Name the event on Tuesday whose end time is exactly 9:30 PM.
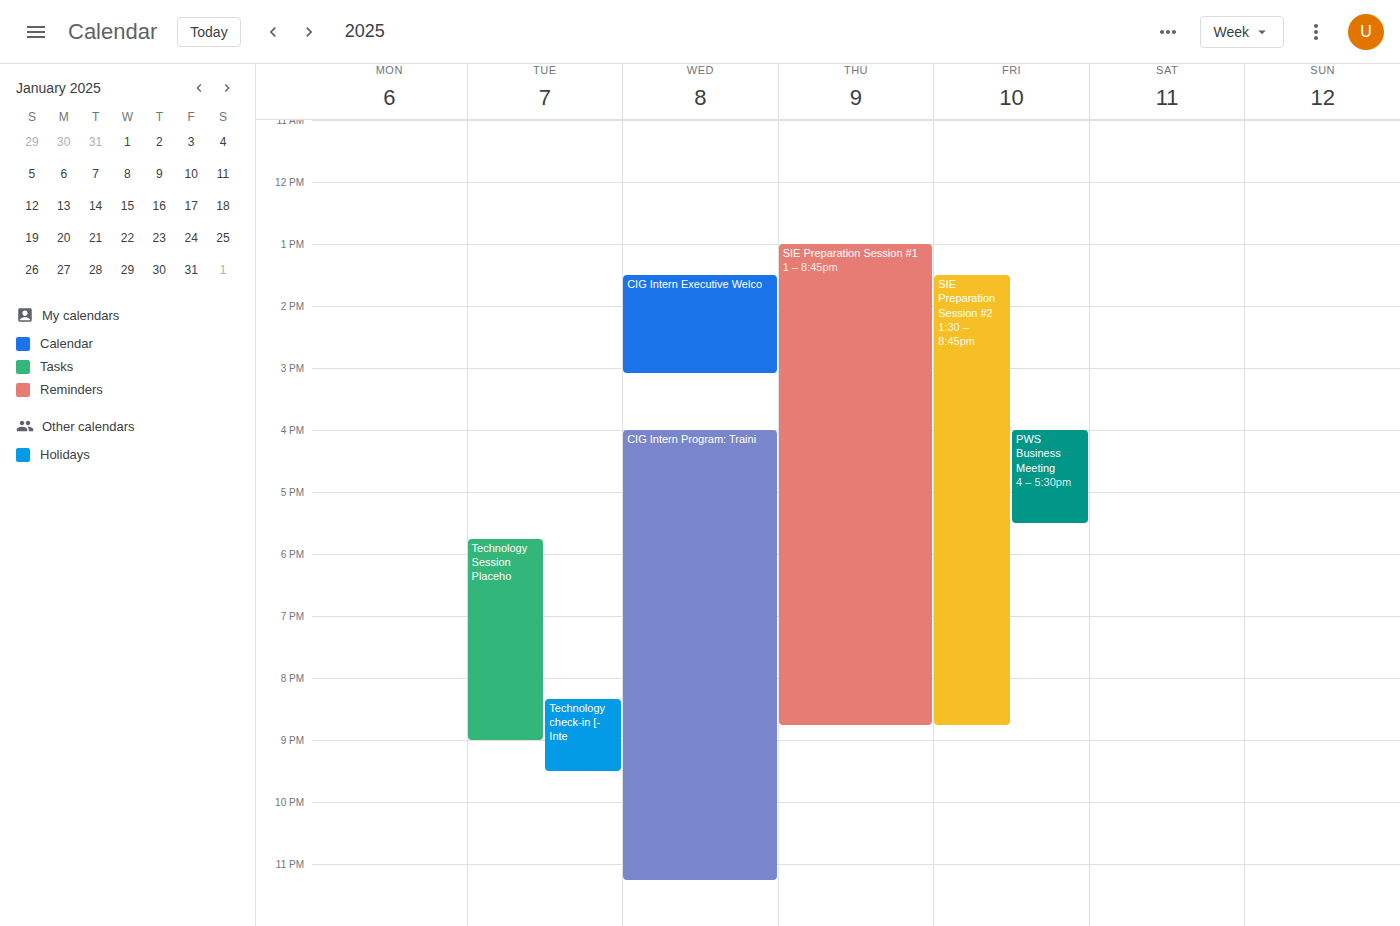
"Technology check-in [-Inte"